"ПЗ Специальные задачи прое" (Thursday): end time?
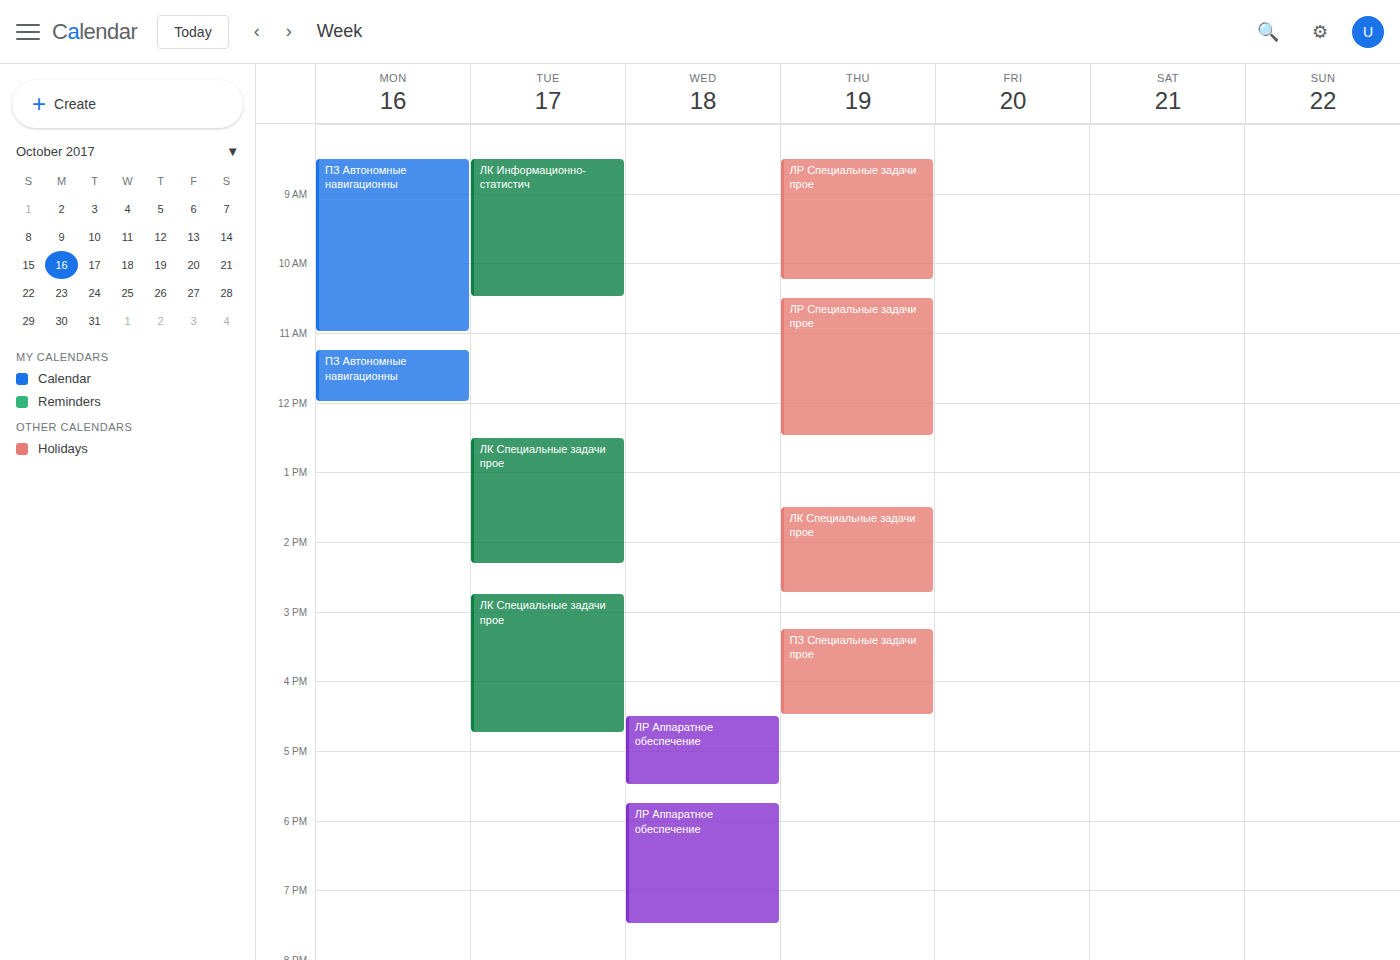
4:30 PM